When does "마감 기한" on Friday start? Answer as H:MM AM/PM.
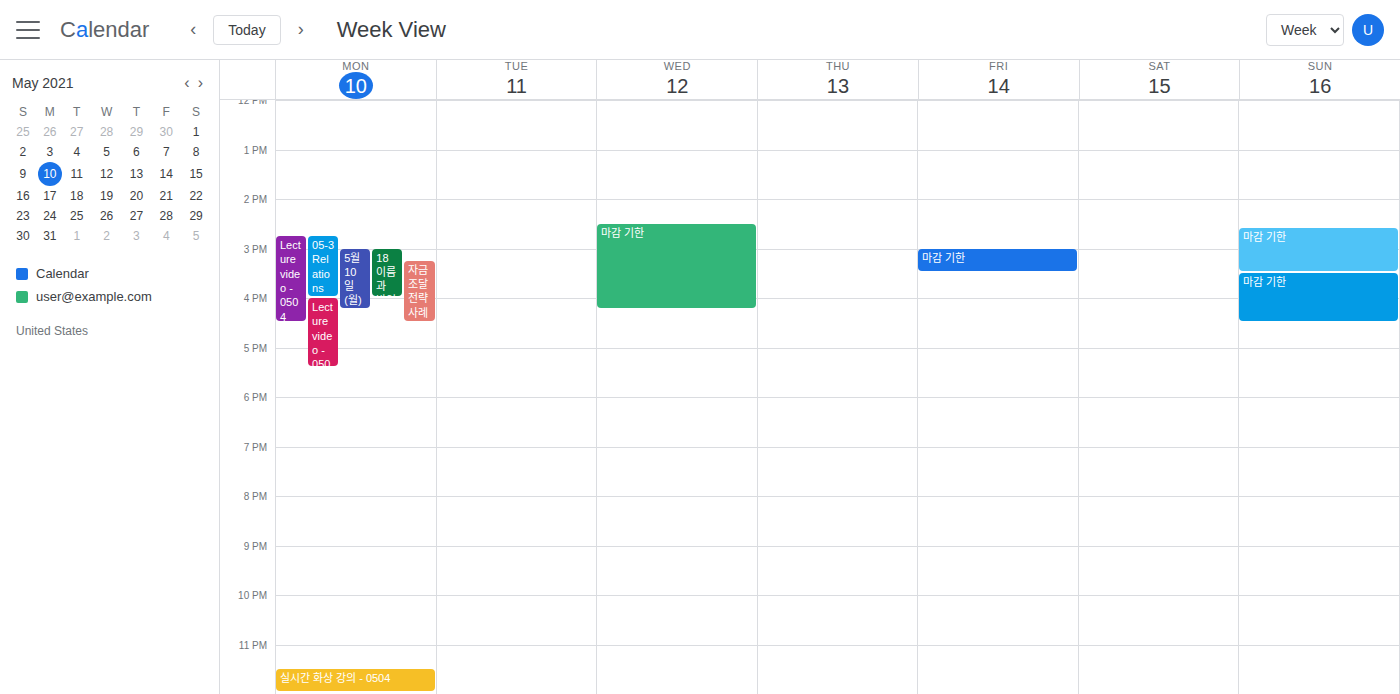
3:00 PM